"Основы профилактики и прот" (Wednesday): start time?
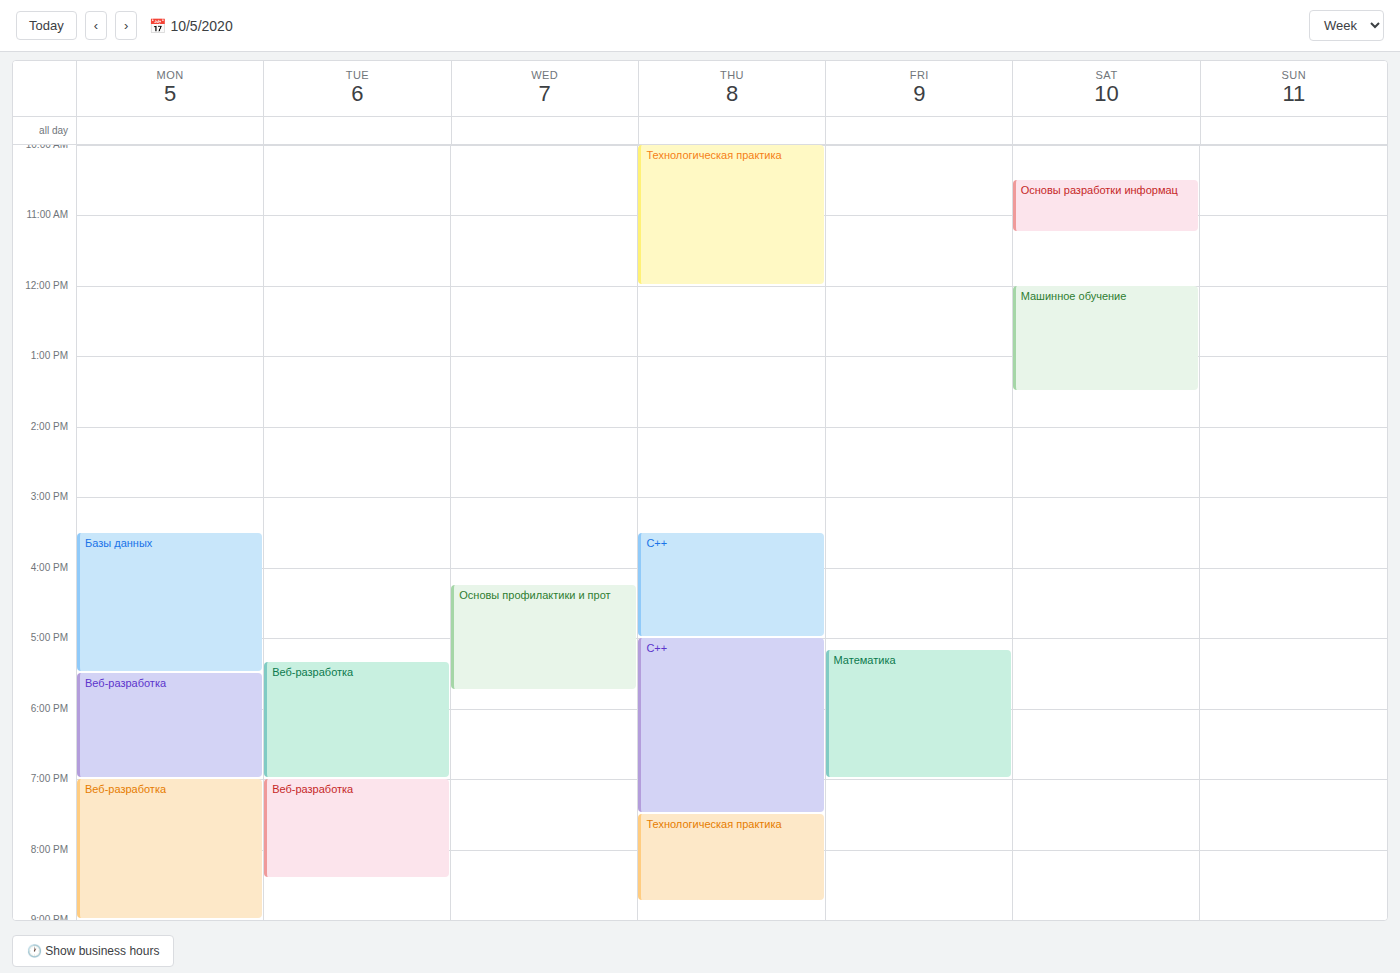
4:15 PM